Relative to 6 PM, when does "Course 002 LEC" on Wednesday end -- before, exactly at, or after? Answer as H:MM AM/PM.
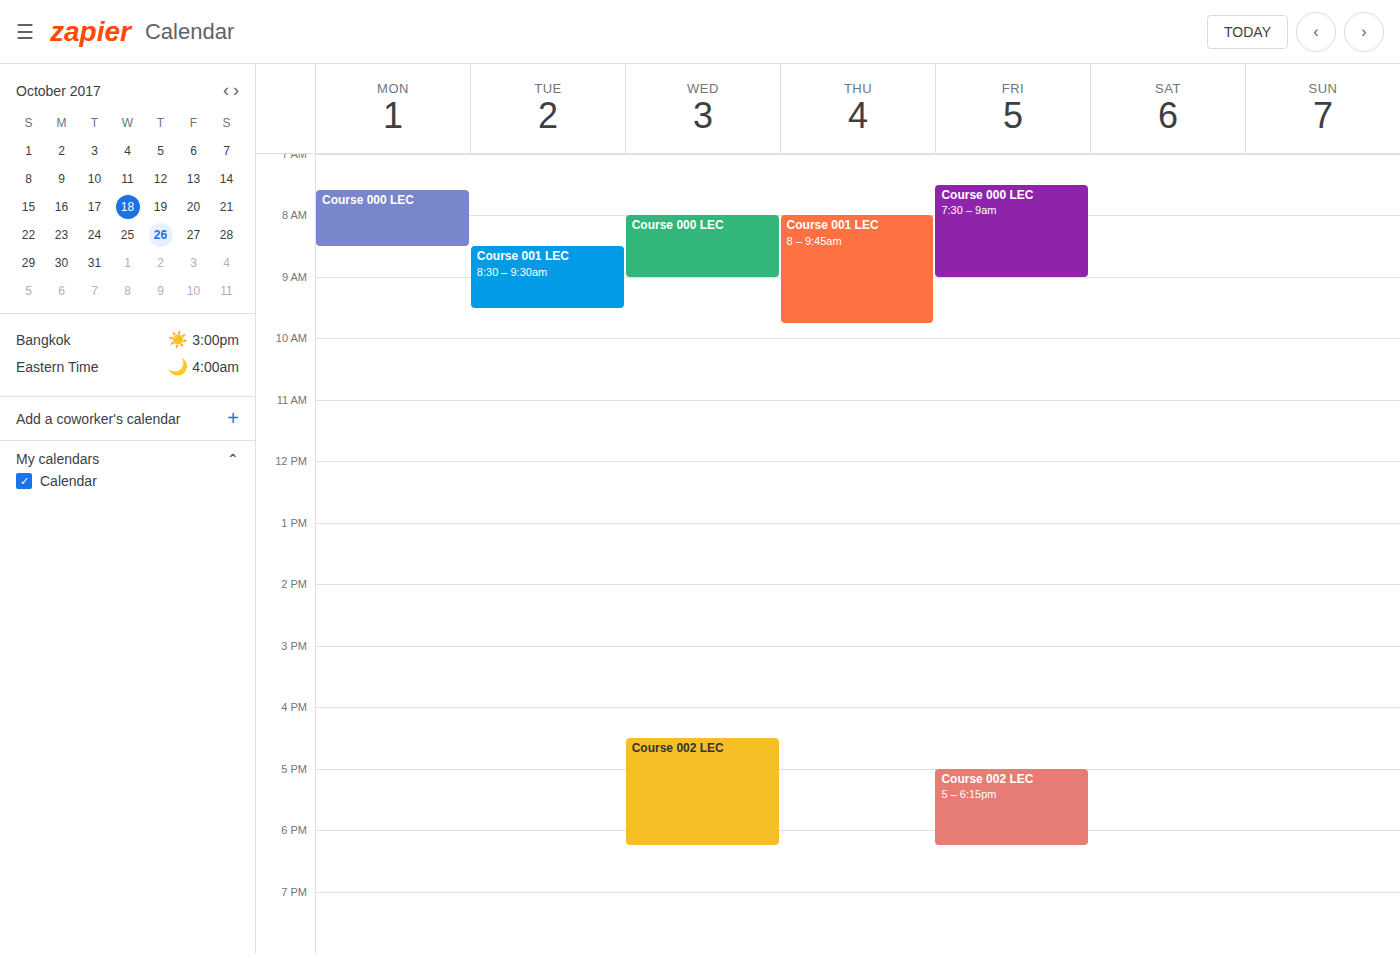
6:15 PM -- after 6 PM, 15 minutes below the 6 PM line.